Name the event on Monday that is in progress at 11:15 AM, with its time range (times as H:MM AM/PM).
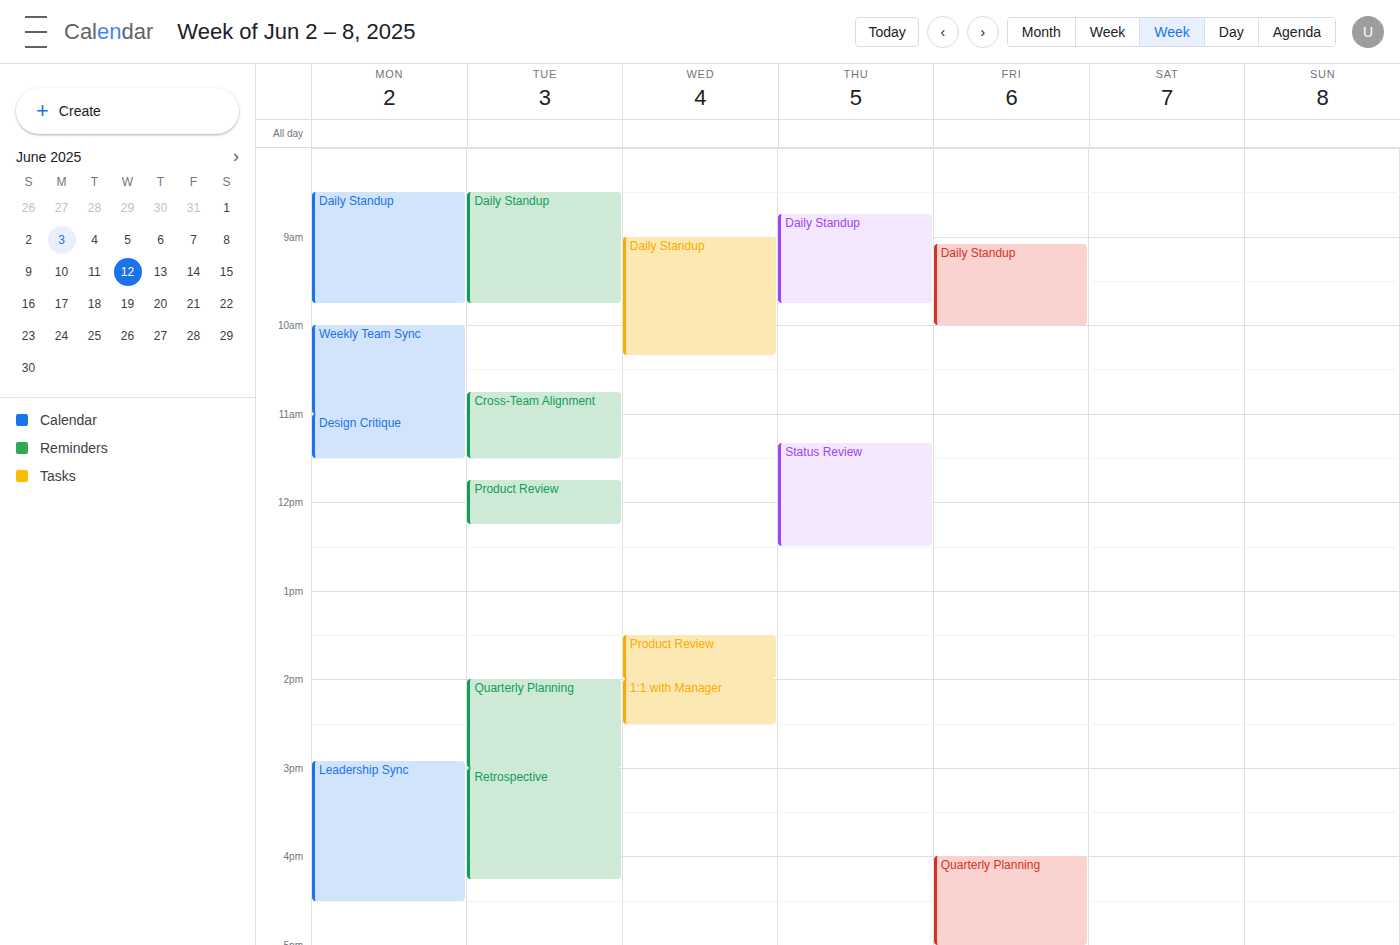
"Design Critique", 11:00 AM to 11:30 AM